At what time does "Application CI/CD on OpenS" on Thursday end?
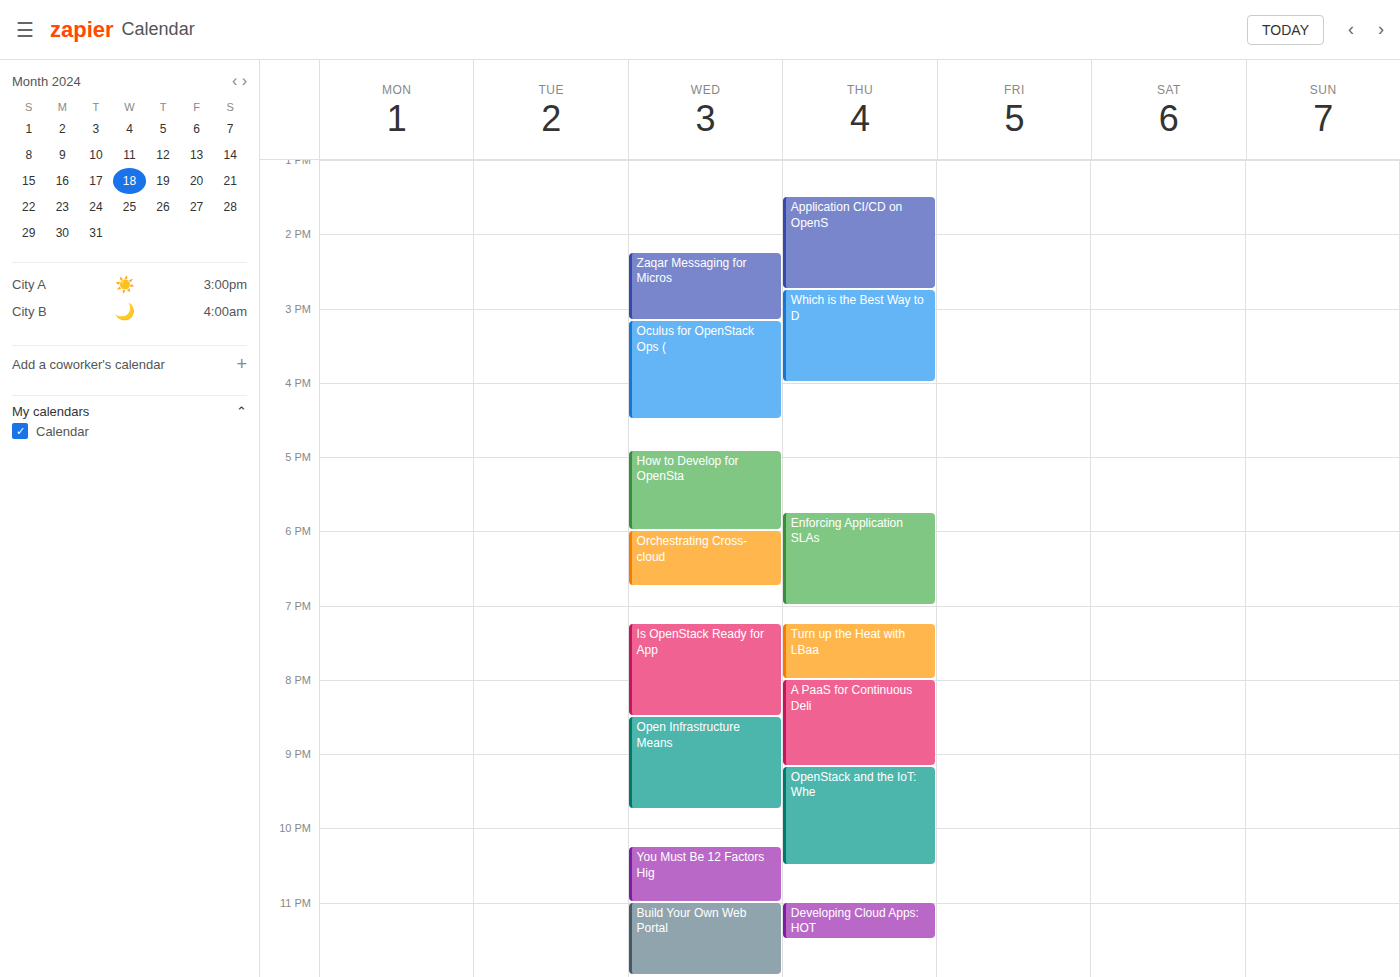
2:45 PM